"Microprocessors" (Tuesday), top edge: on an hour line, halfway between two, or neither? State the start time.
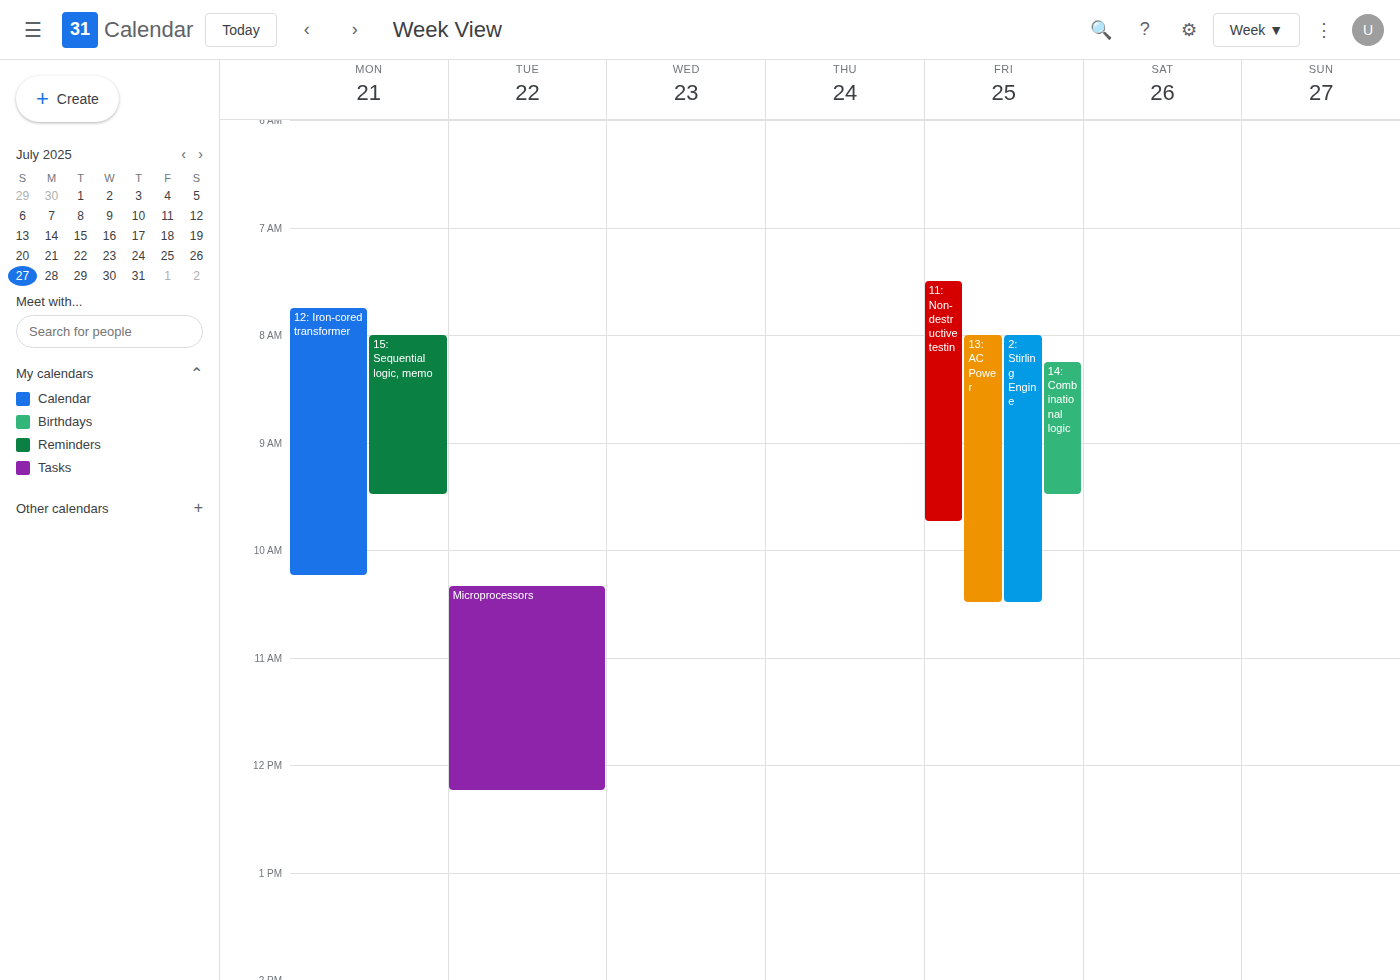
10:20 AM -- neither: 20 minutes below the 10 AM line and 40 minutes above the 11 AM line.